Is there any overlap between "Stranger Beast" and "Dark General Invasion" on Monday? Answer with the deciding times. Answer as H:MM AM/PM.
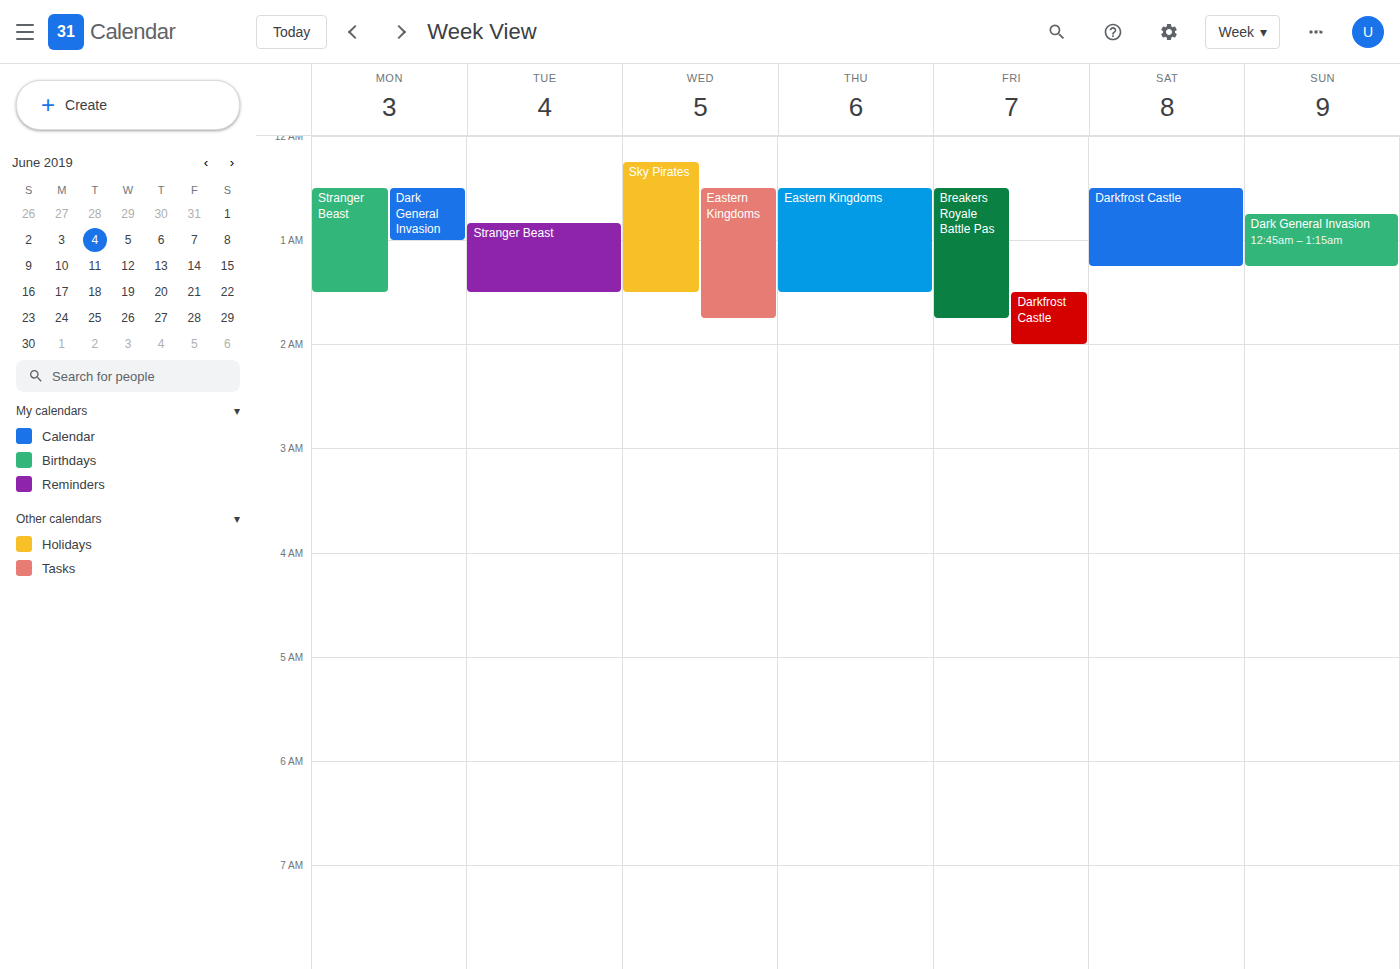
"Dark General Invasion" runs 12:30 AM to 1:00 AM, inside "Stranger Beast" -- they overlap.